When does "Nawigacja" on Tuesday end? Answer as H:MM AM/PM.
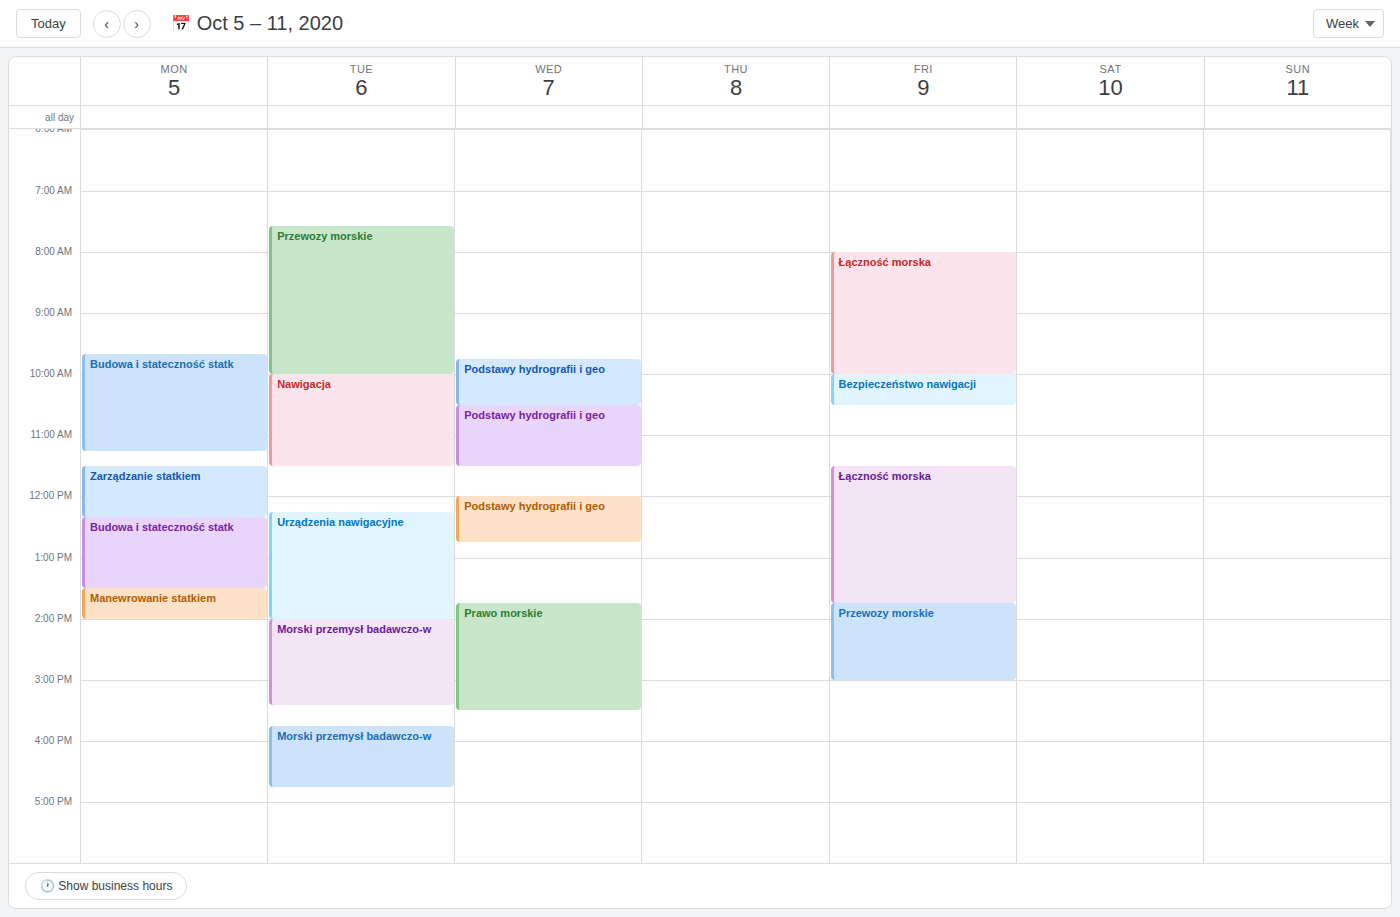
11:30 AM